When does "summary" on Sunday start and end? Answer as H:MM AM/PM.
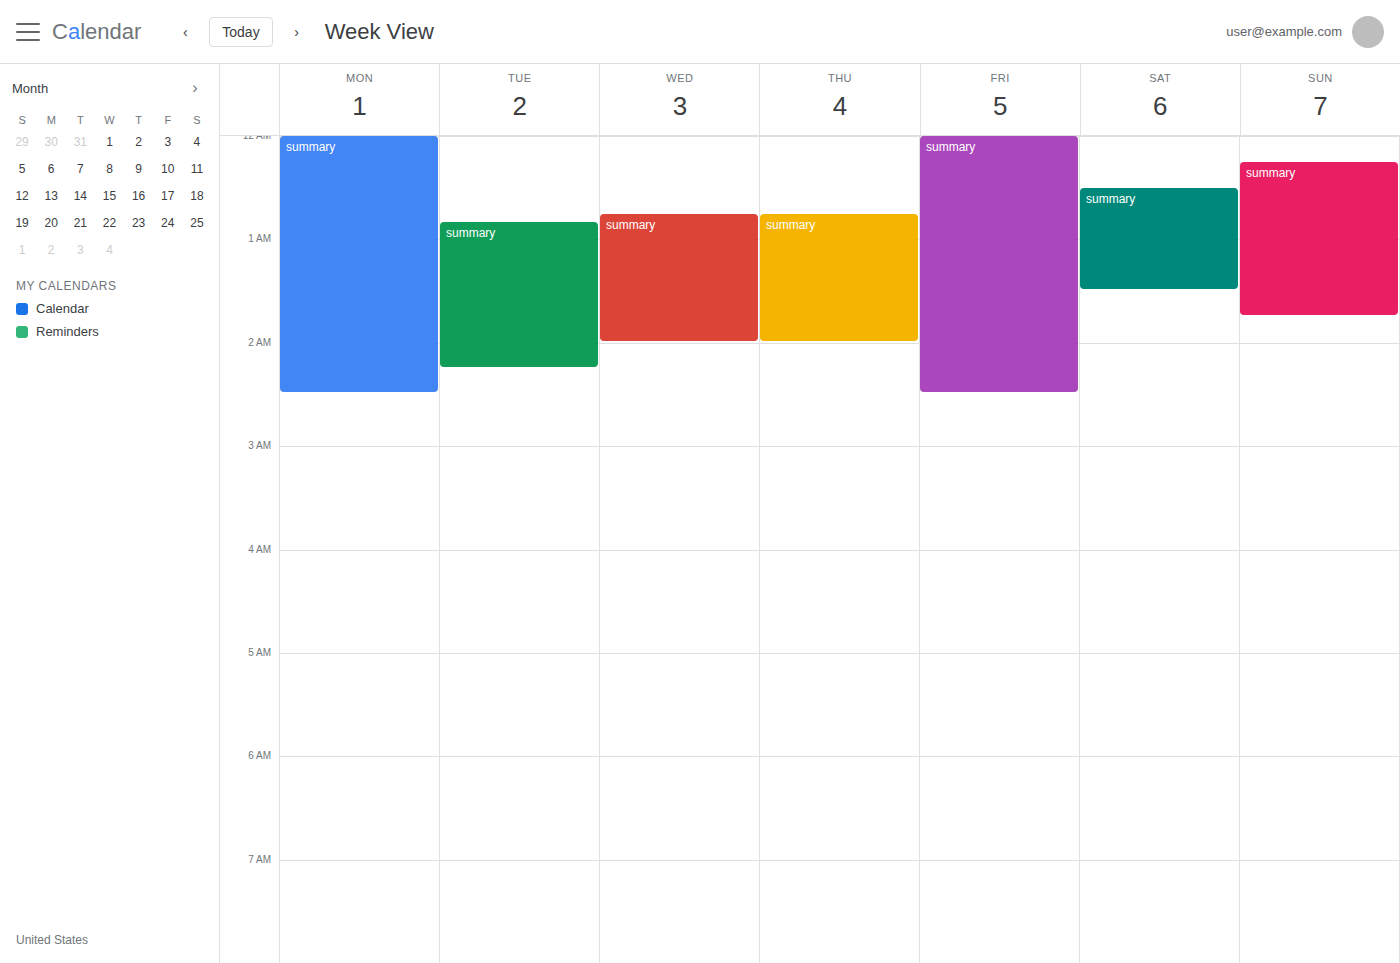
12:15 AM to 1:45 AM